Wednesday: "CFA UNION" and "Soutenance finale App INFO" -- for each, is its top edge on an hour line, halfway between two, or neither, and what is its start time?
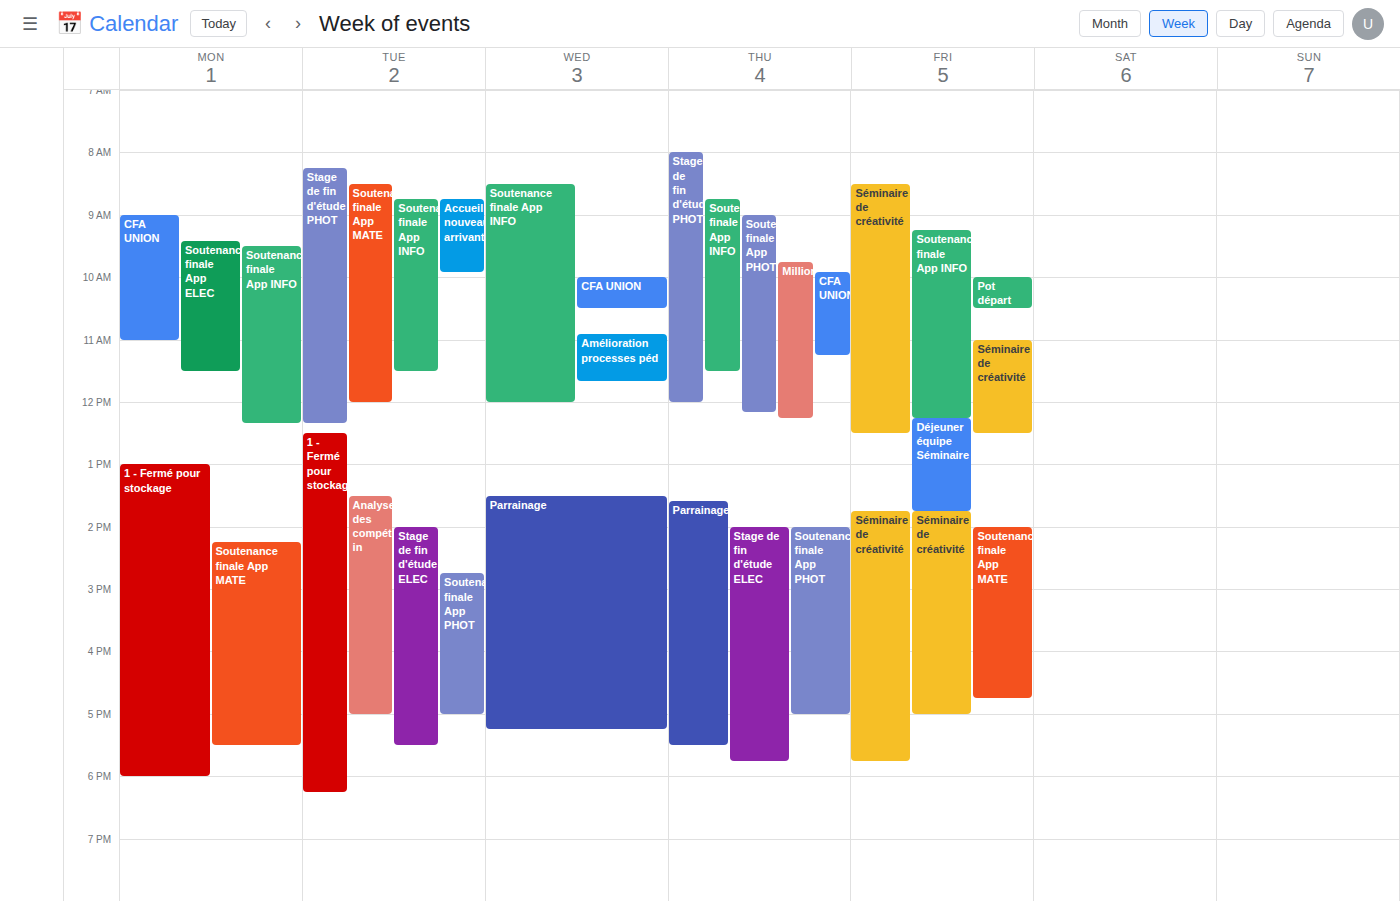
"CFA UNION": 10:00 AM, exactly on the 10 AM line. "Soutenance finale App INFO": 8:30 AM, halfway between the 8 AM and 9 AM lines.